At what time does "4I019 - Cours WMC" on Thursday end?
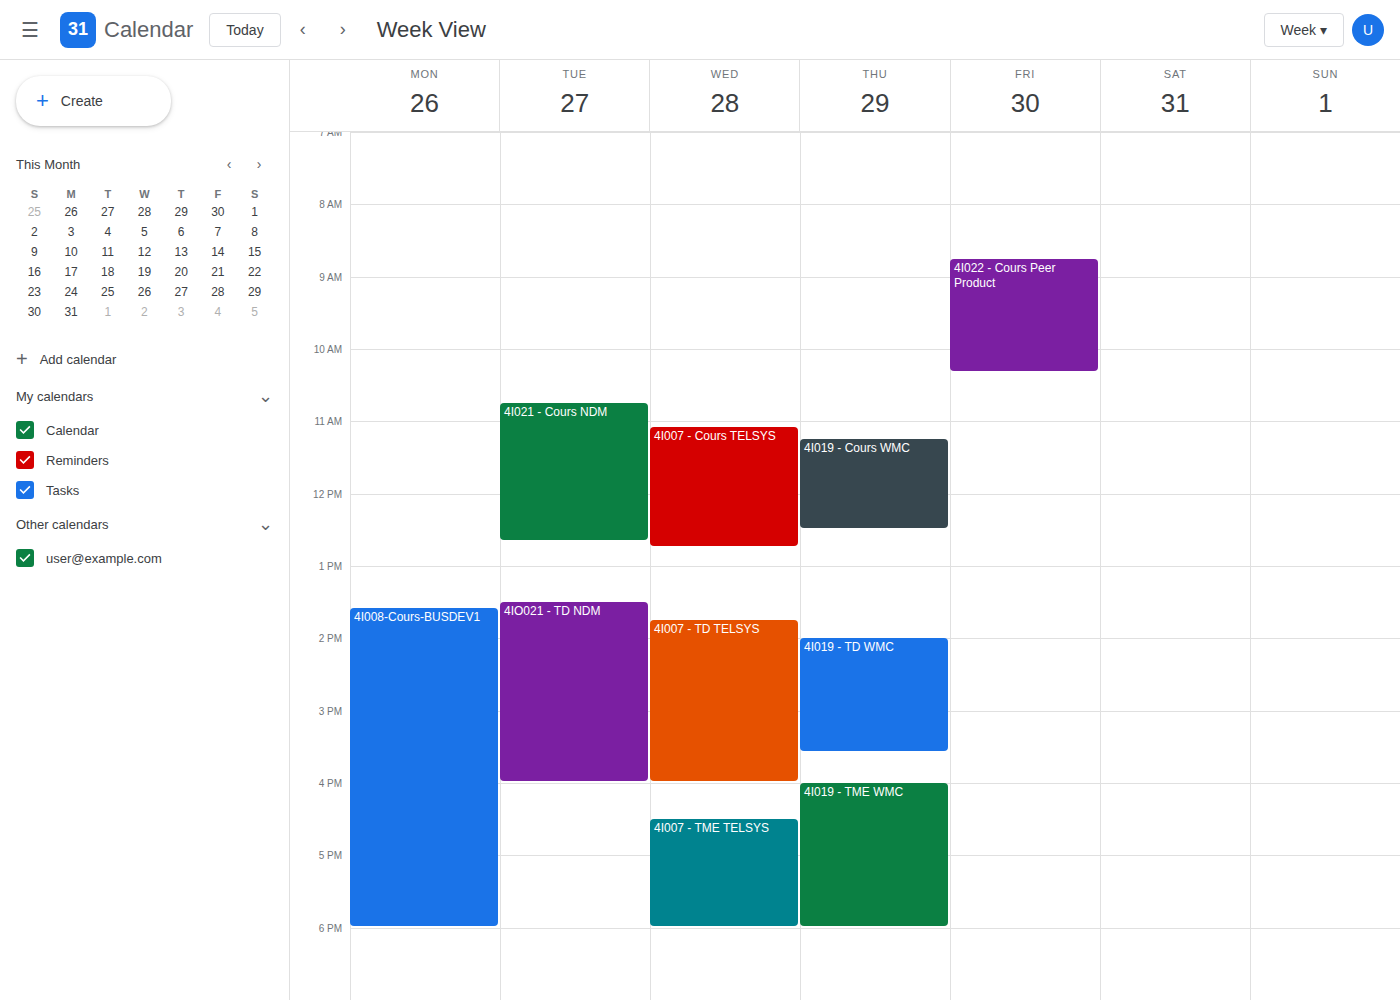
12:30